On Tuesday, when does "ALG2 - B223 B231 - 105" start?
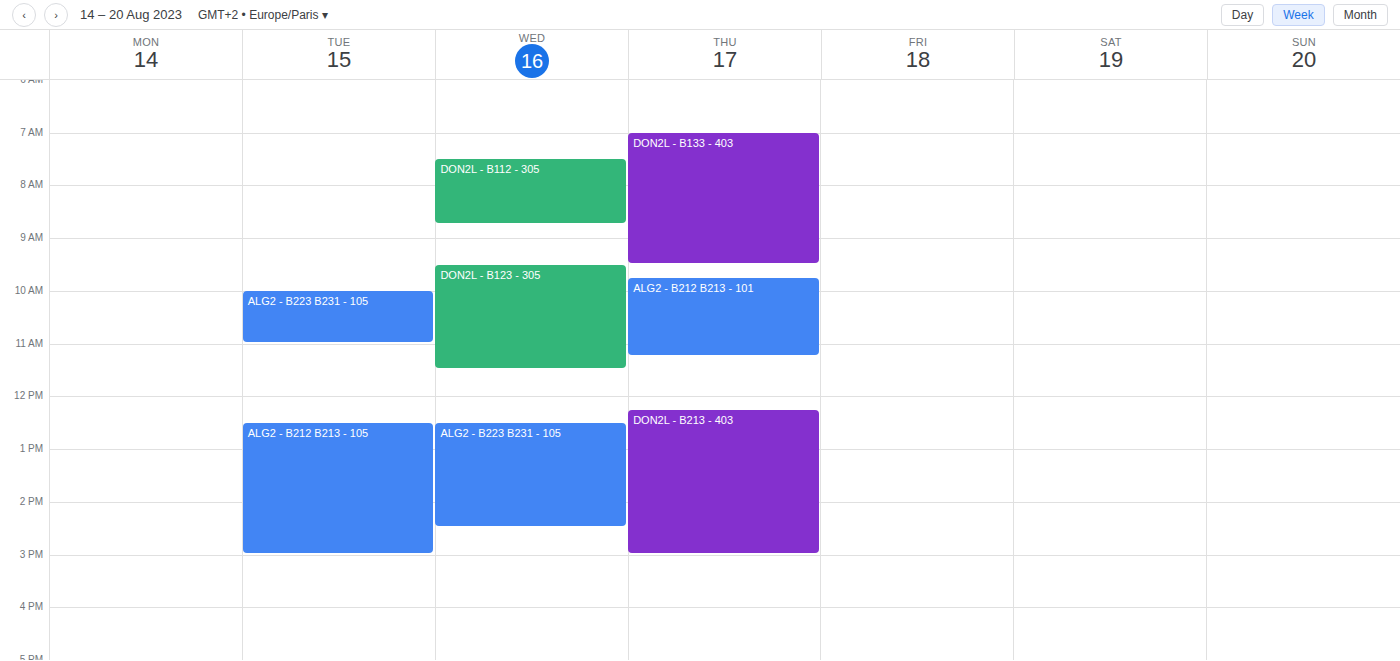
10:00